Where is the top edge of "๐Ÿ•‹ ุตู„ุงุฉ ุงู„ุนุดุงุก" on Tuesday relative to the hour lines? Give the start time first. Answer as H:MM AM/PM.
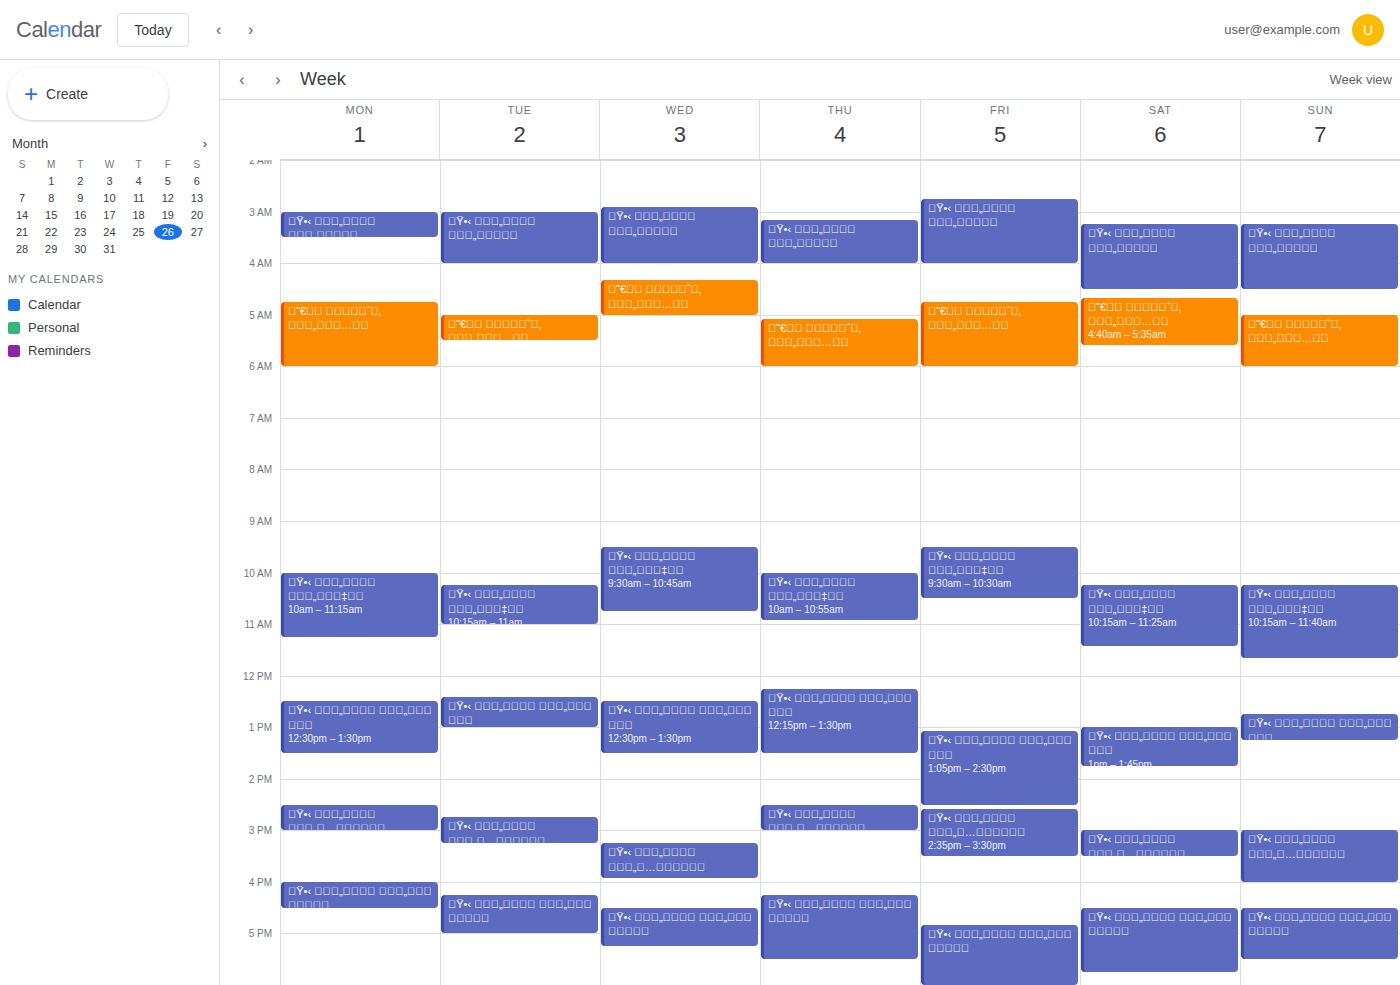
4:15 PM -- neither: a quarter of the way from the 4 PM line to the 5 PM line.